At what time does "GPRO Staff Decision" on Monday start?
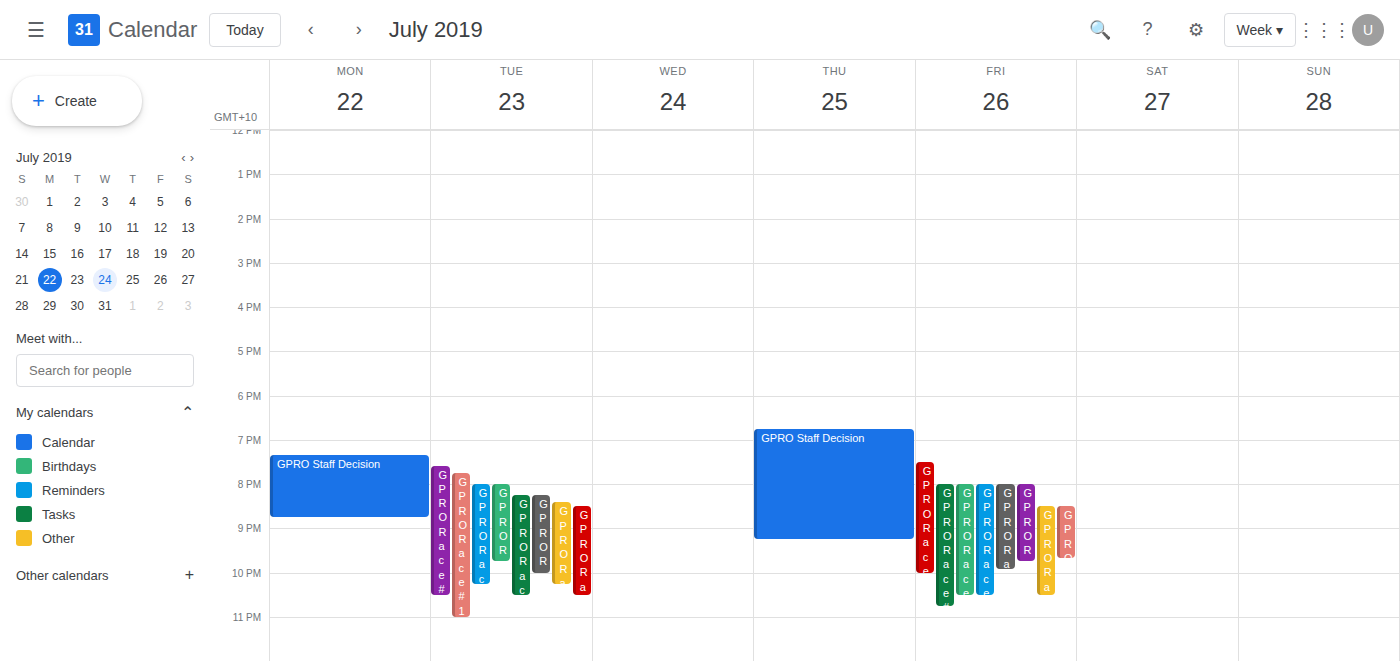
7:20 PM